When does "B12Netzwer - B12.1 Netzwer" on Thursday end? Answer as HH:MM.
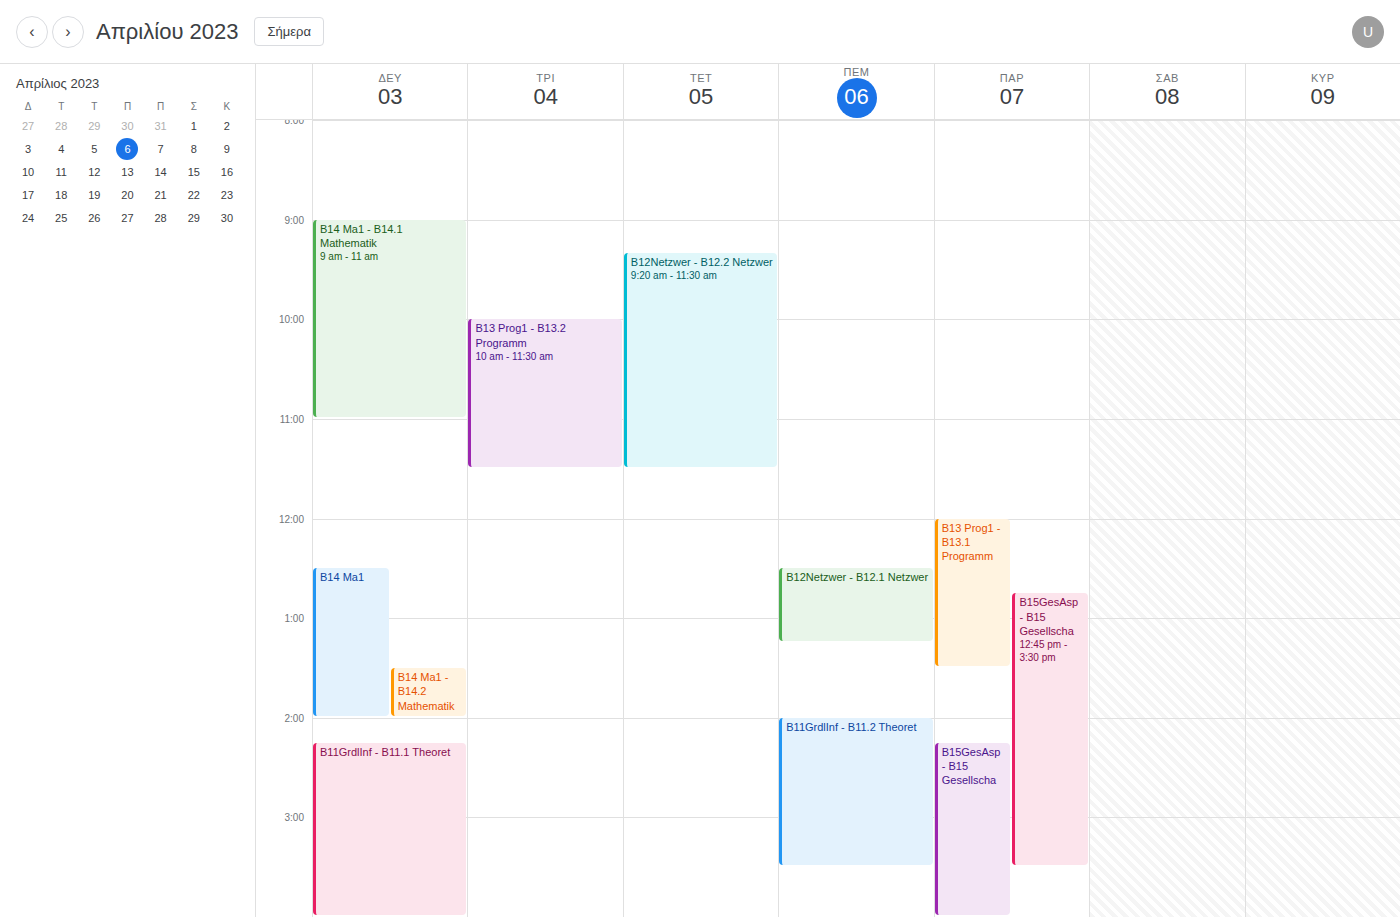
13:15